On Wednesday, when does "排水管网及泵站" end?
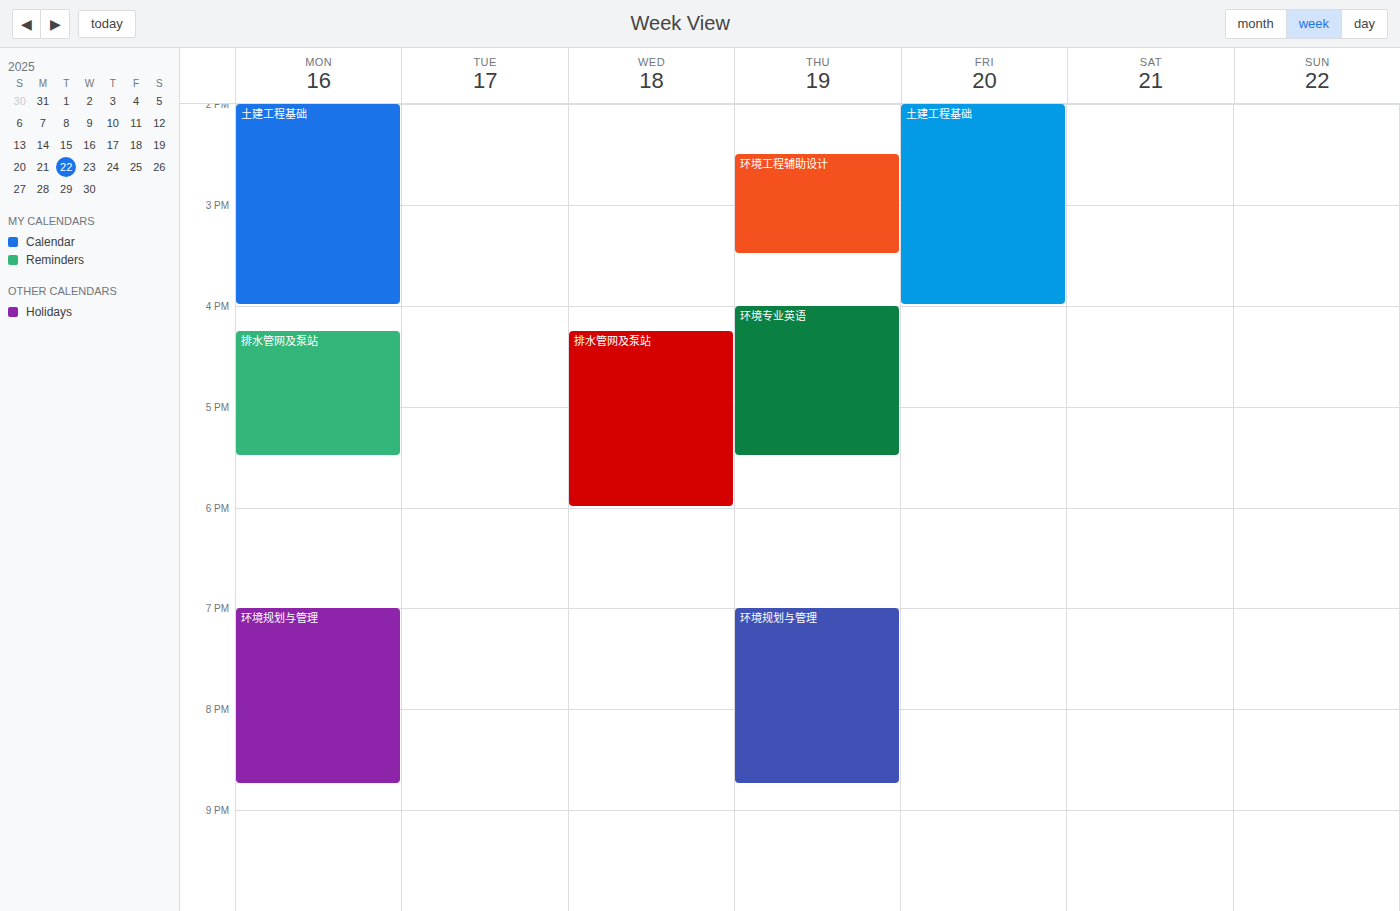
6:00 PM